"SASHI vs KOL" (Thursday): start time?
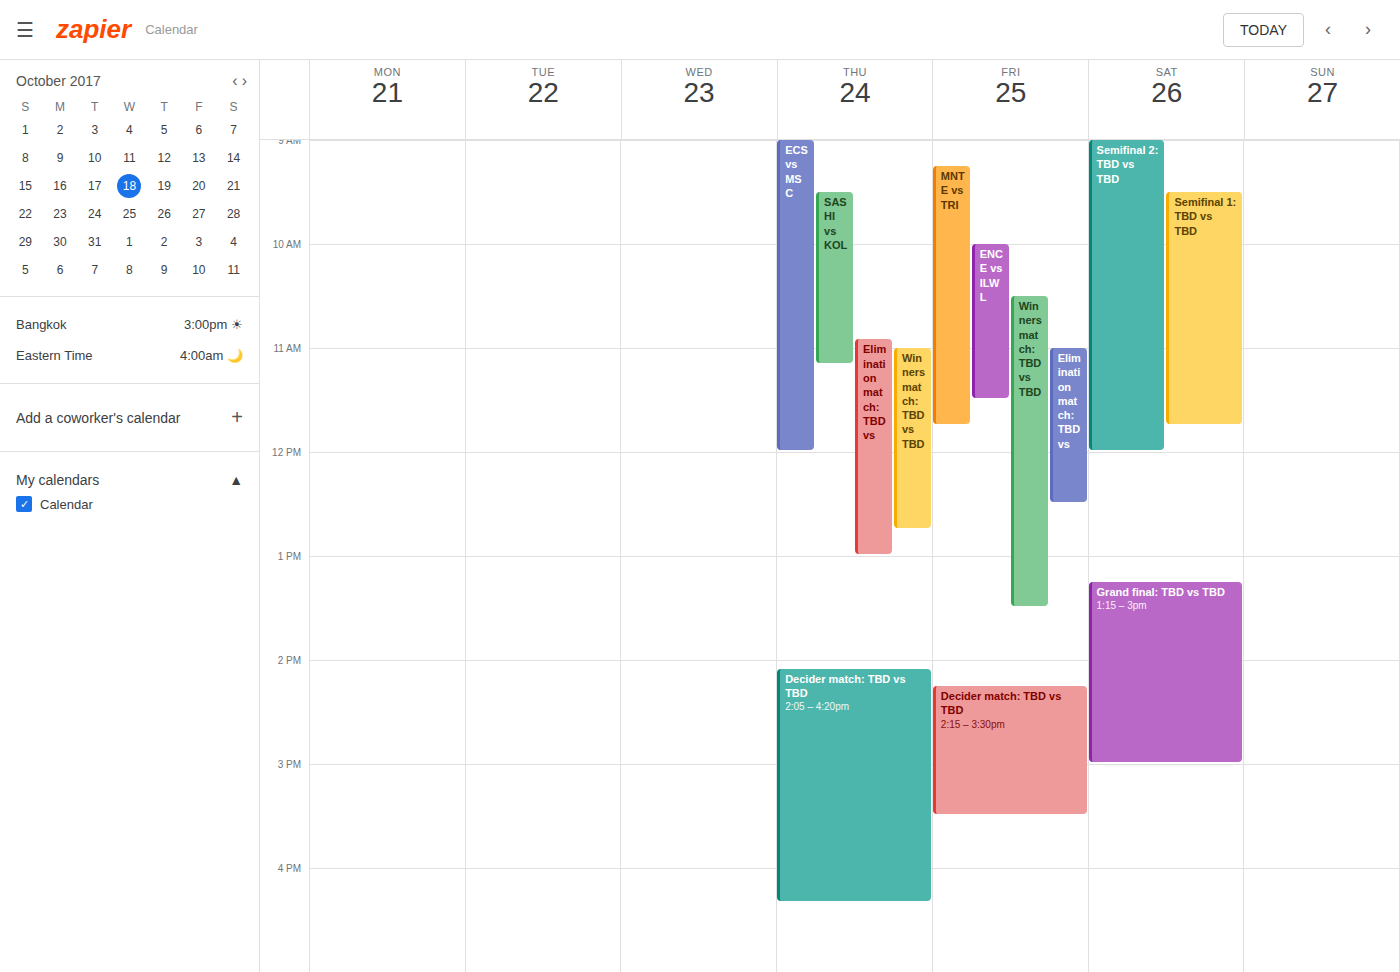
9:30 AM